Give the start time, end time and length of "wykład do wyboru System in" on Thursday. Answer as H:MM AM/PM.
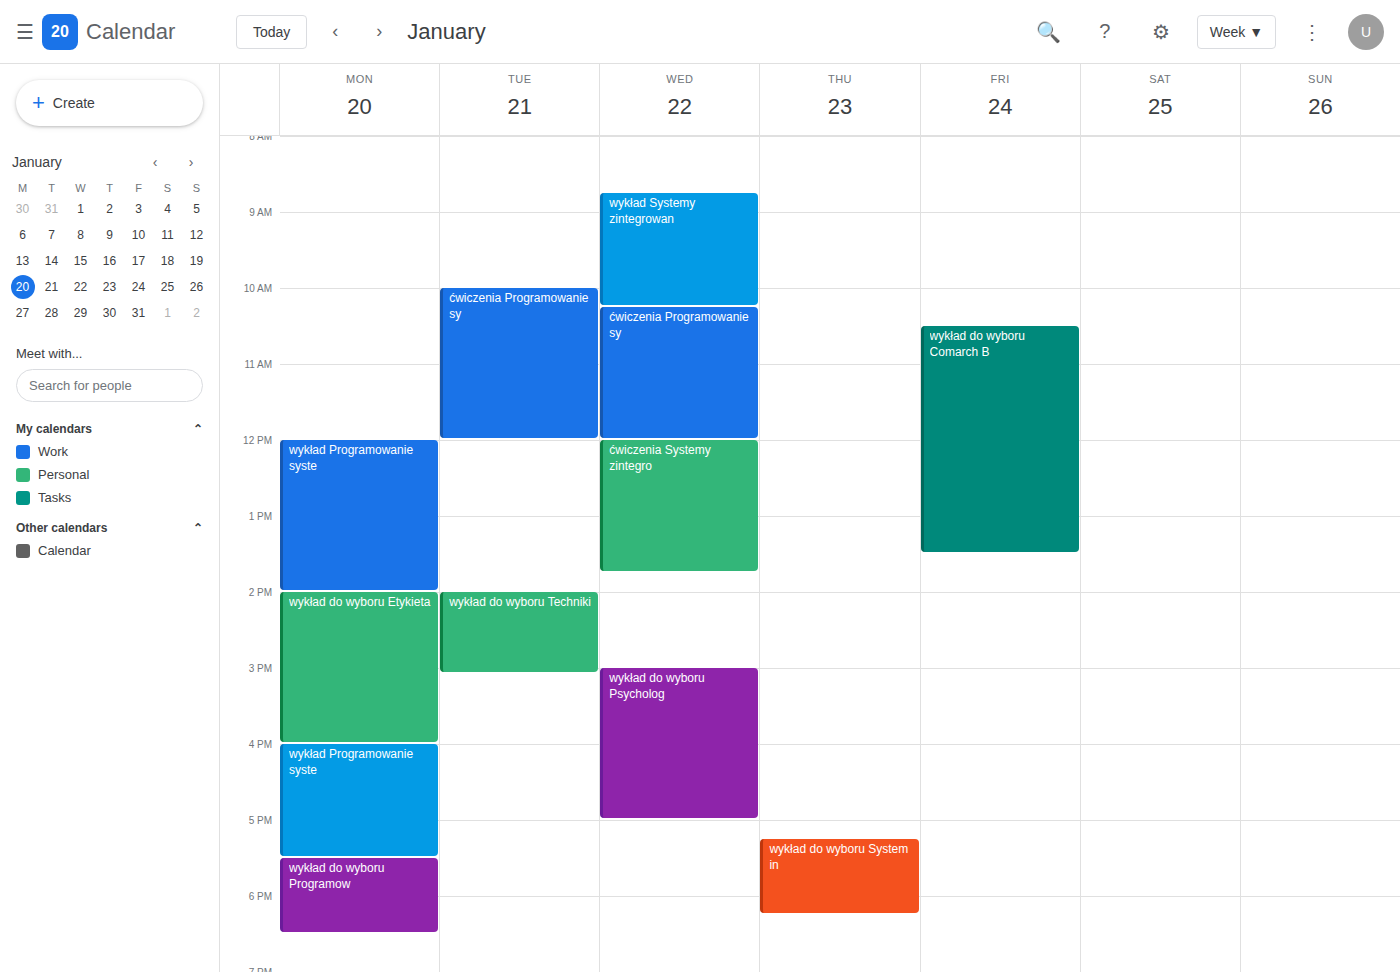
5:15 PM to 6:15 PM, 1 hour